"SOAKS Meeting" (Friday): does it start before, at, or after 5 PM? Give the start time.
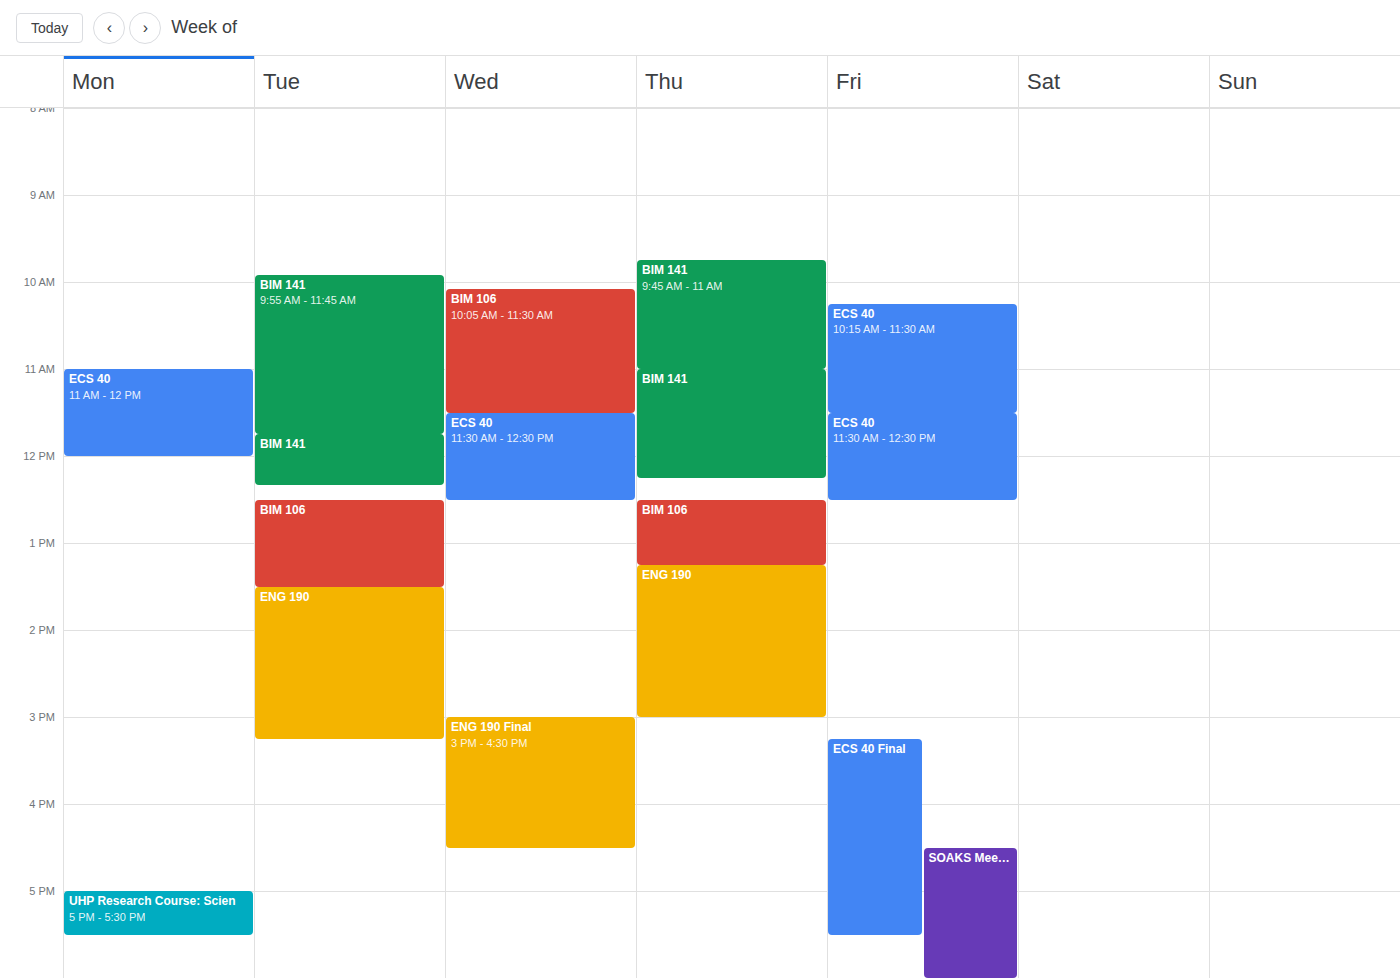
4:30 PM -- before 5 PM, 30 minutes above the 5 PM line.